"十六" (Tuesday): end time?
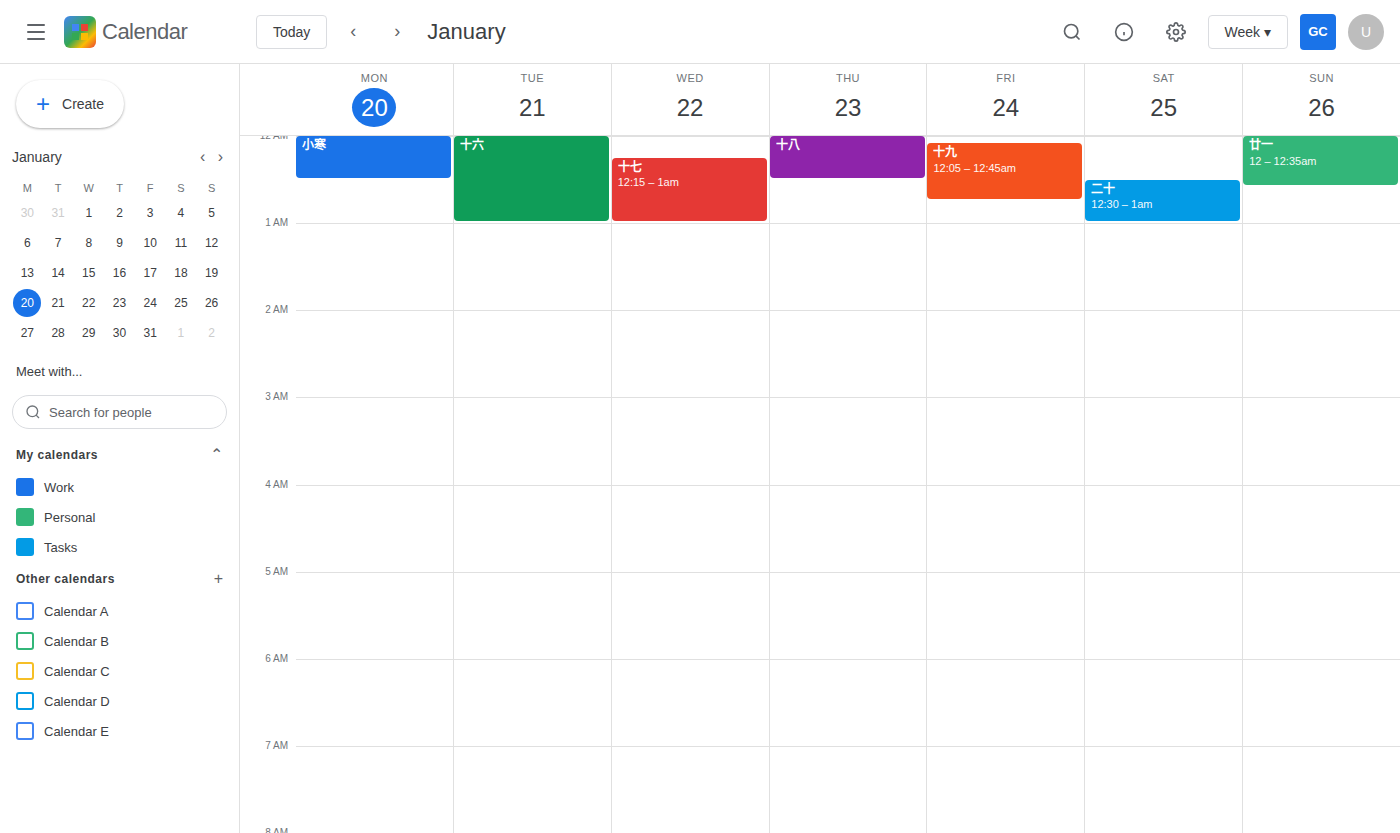
1:00 AM